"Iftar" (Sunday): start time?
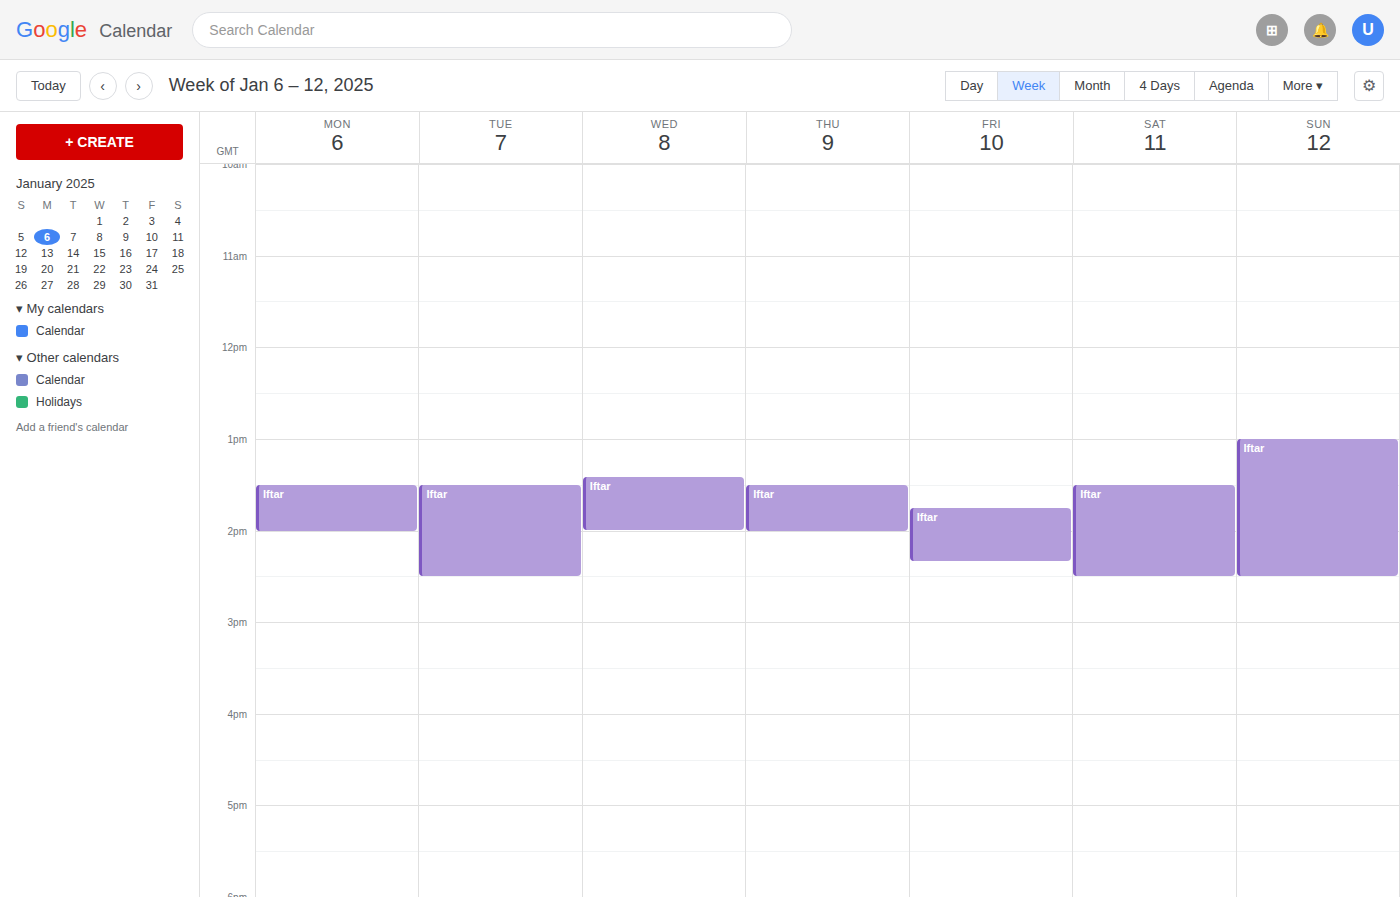
1:00 PM